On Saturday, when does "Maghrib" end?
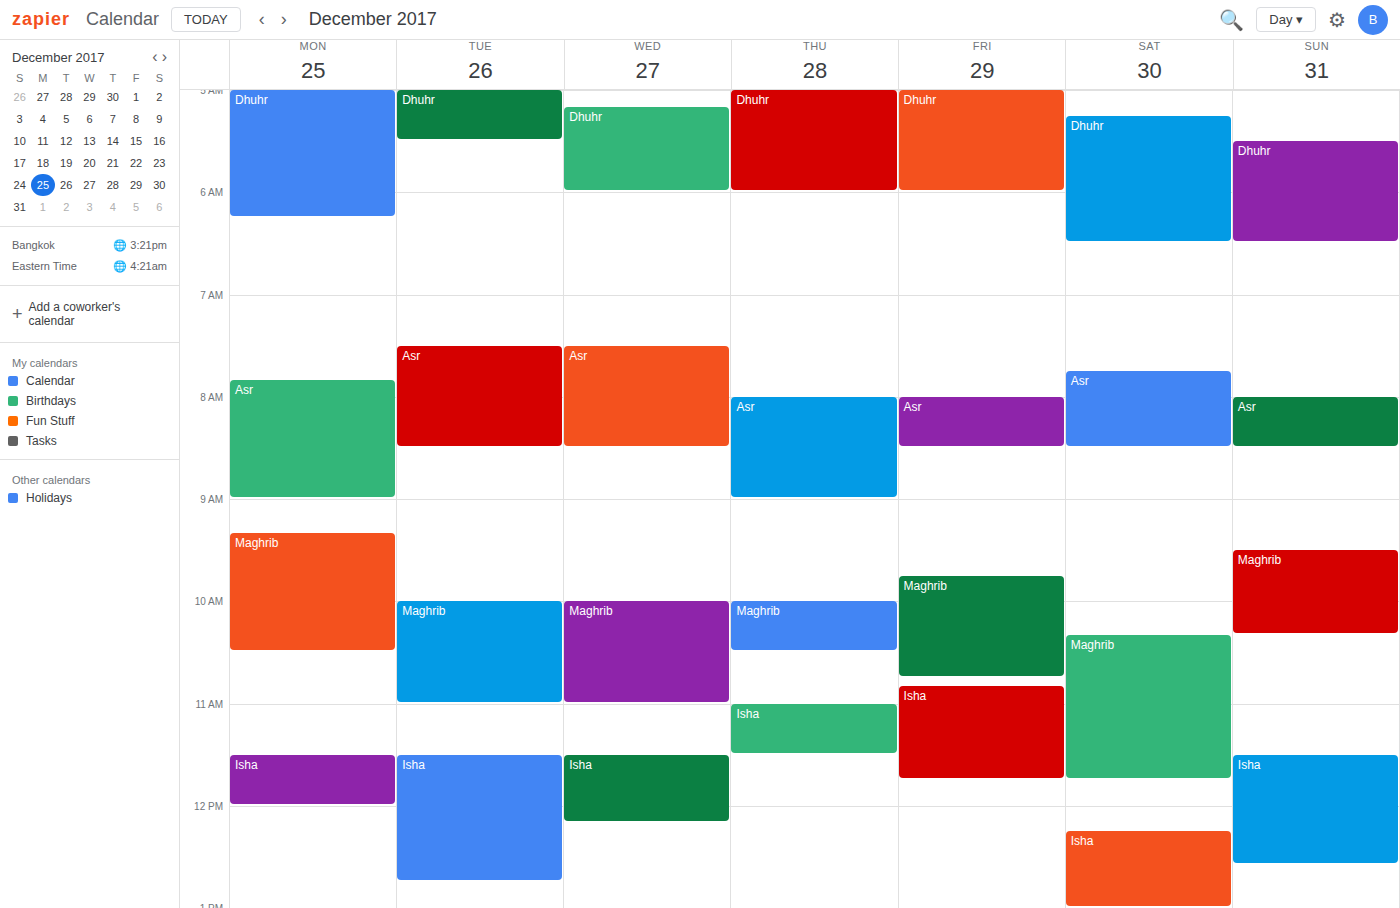
11:45 AM